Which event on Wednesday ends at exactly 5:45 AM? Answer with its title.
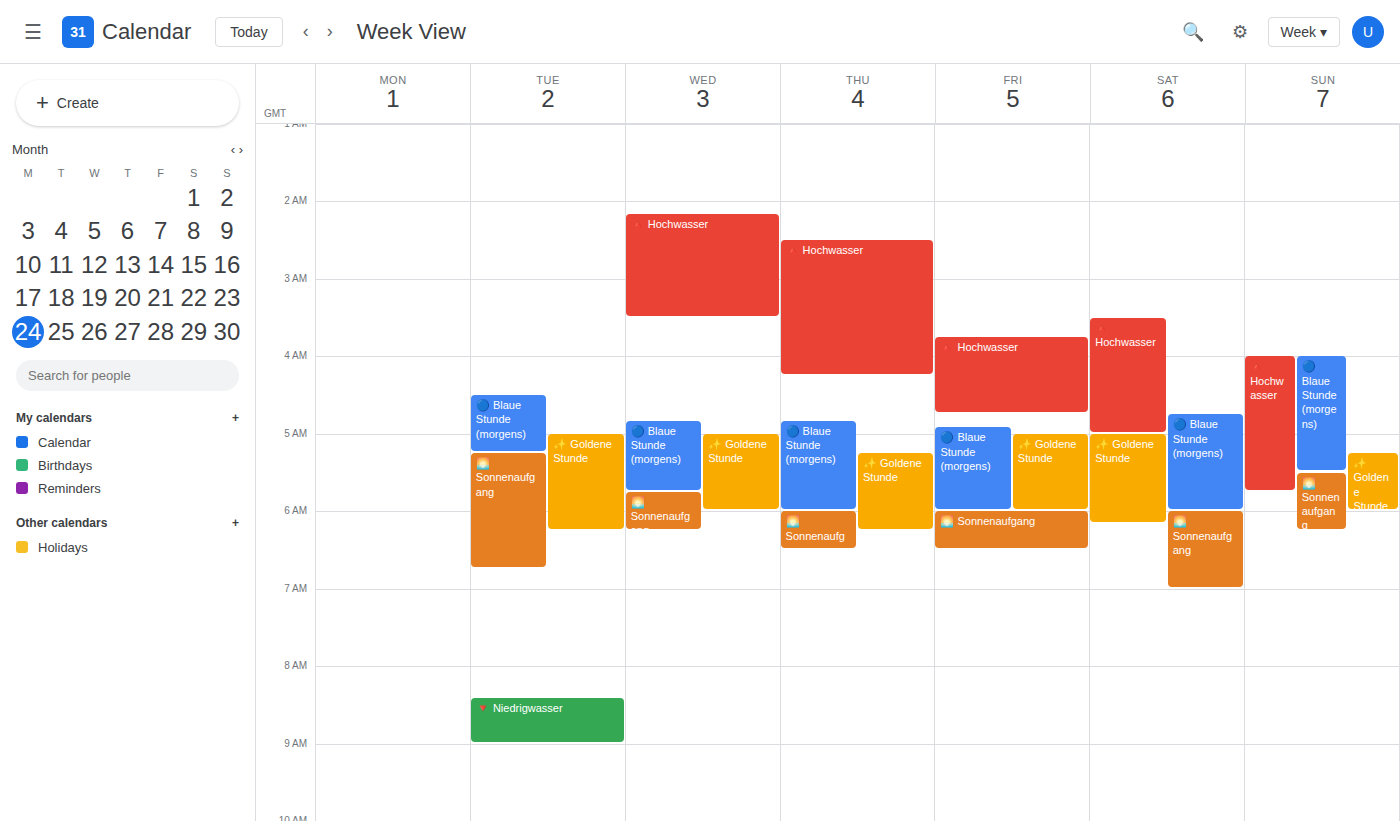
"🔵 Blaue Stunde (morgens)"